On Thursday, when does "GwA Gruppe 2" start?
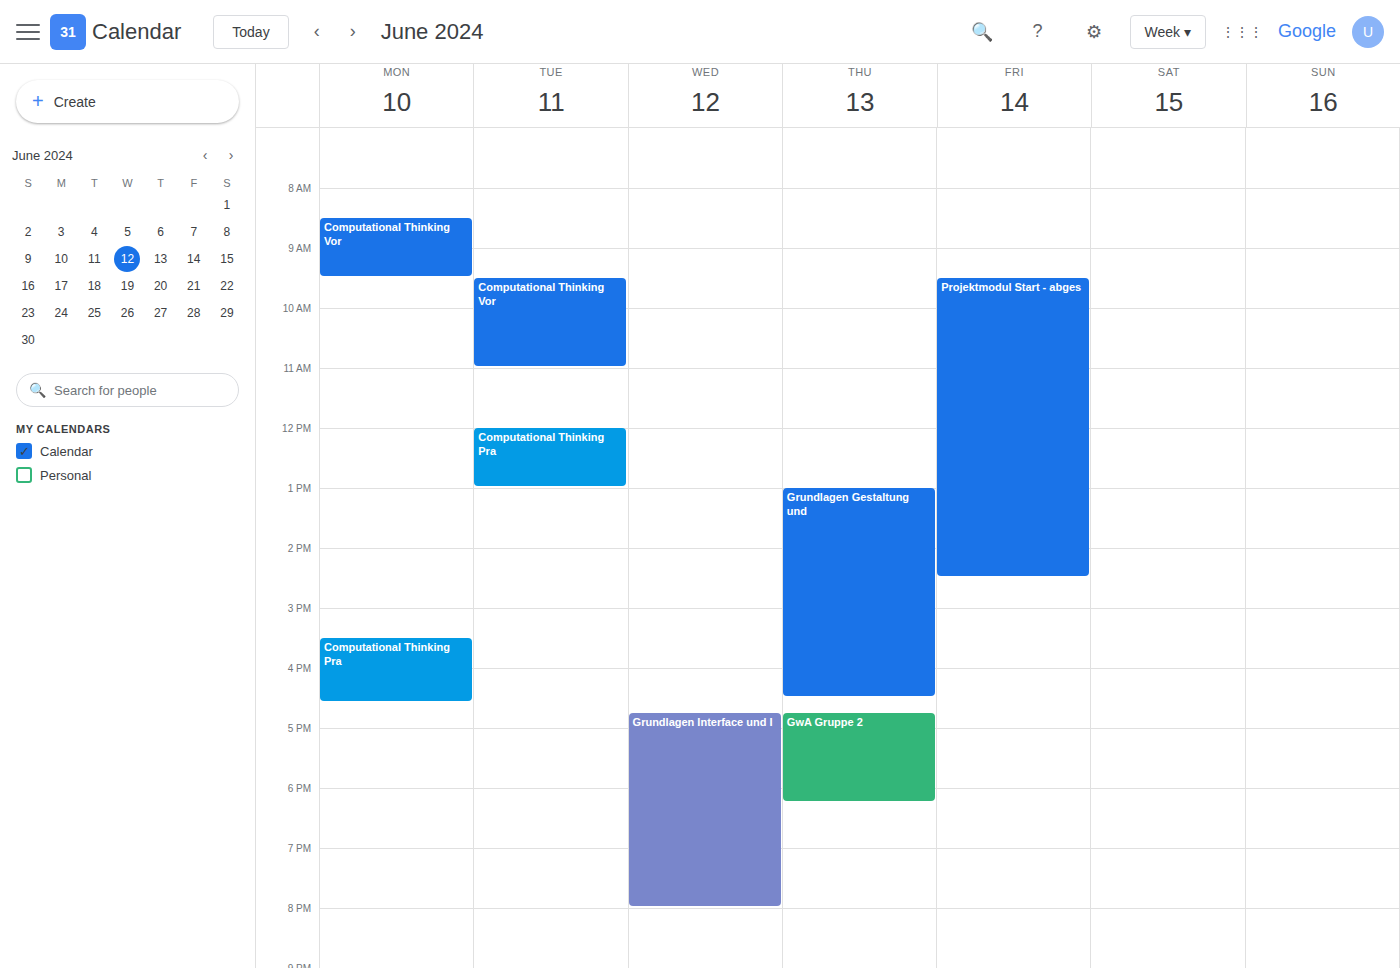
4:45 PM